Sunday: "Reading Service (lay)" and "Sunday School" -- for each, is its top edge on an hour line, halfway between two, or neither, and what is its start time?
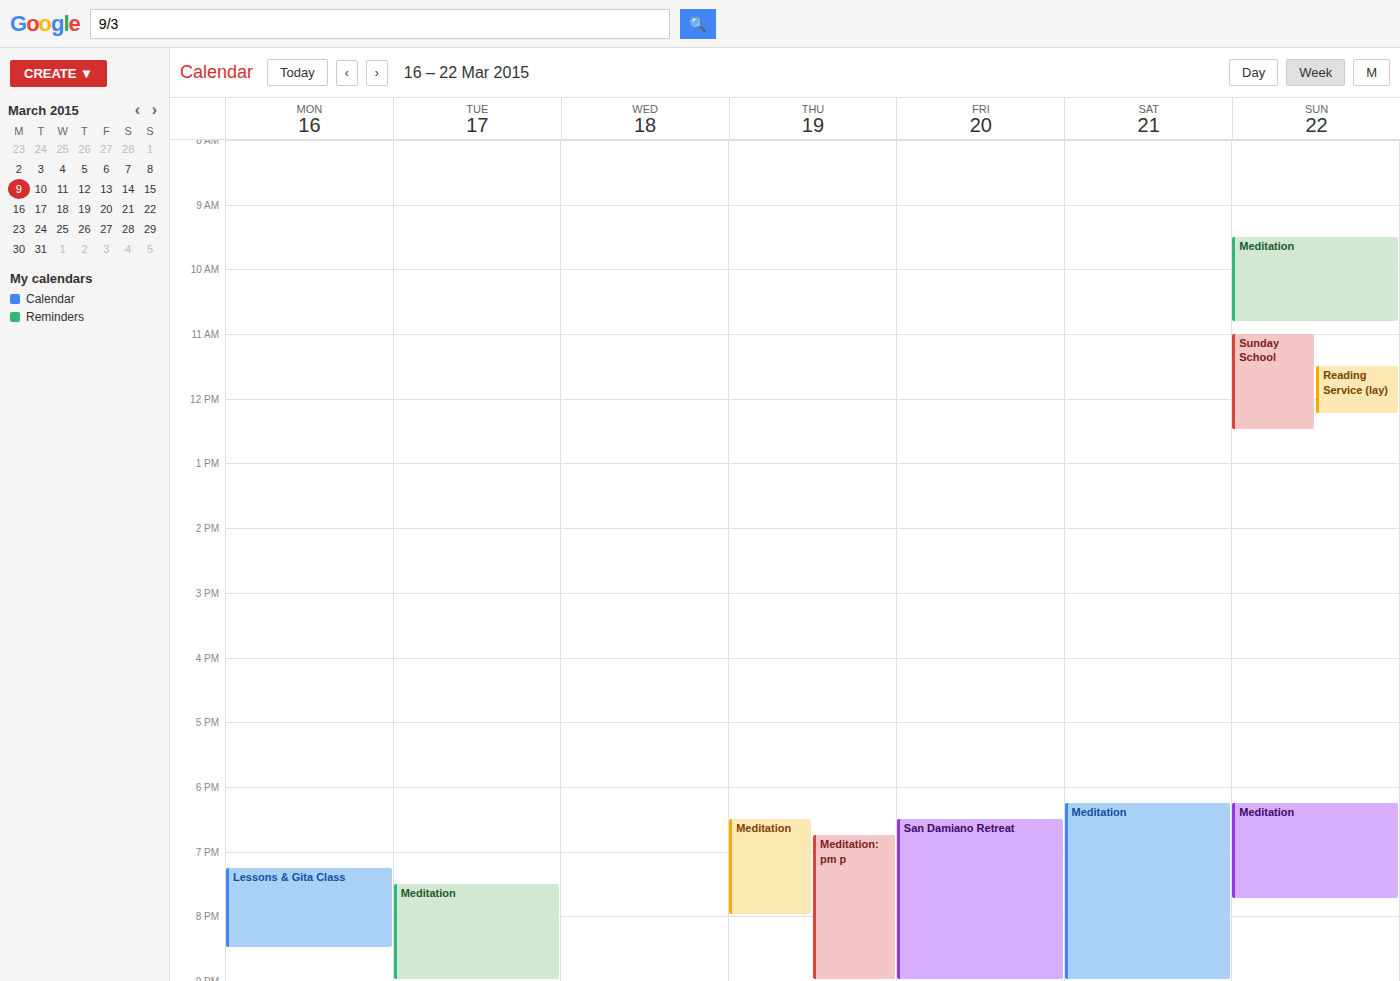
"Reading Service (lay)": 11:30 AM, halfway between the 11 AM and 12 PM lines. "Sunday School": 11:00 AM, exactly on the 11 AM line.